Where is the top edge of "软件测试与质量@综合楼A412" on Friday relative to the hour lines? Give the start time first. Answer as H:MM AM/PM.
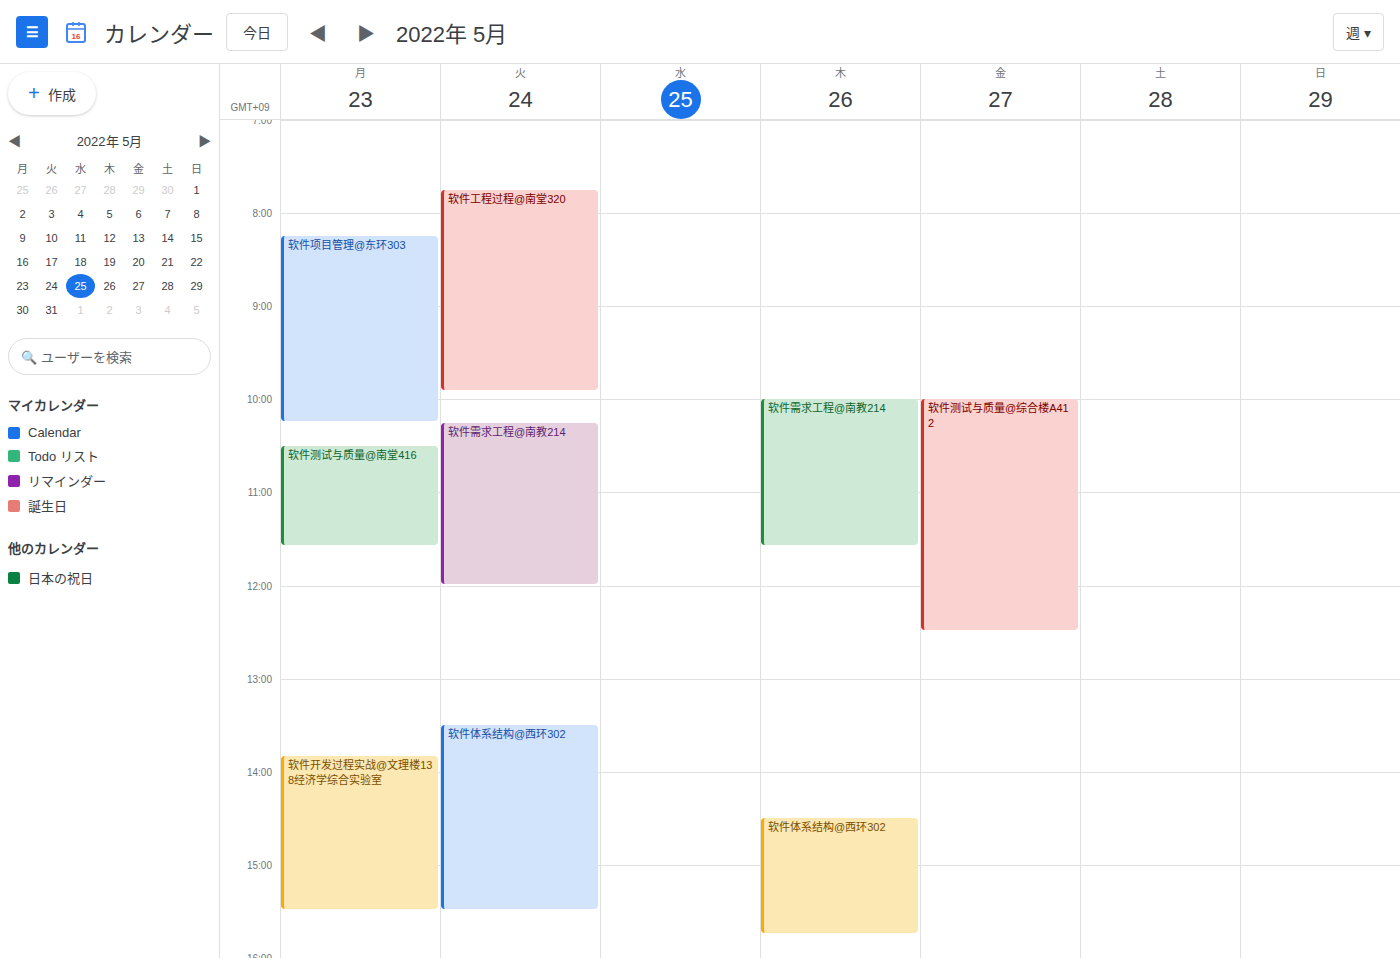
10:00 AM -- exactly on the 10 AM line.